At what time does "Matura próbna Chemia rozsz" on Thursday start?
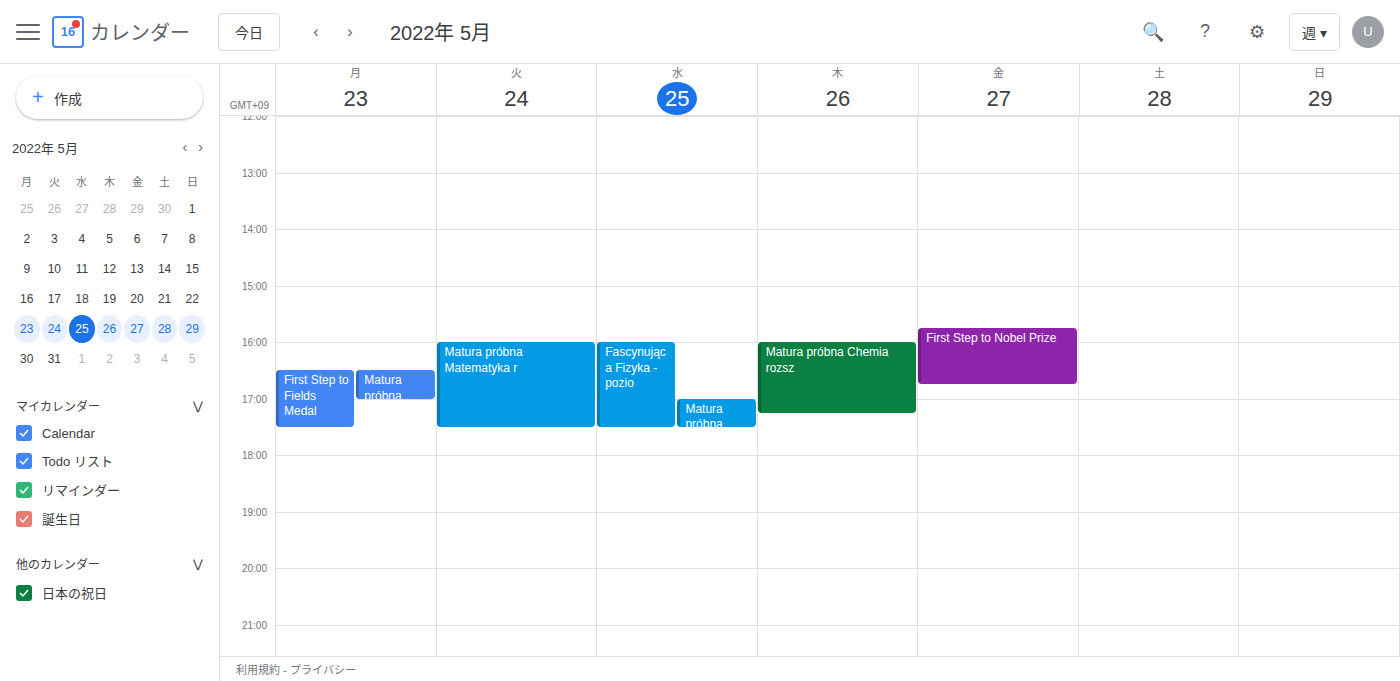
16:00